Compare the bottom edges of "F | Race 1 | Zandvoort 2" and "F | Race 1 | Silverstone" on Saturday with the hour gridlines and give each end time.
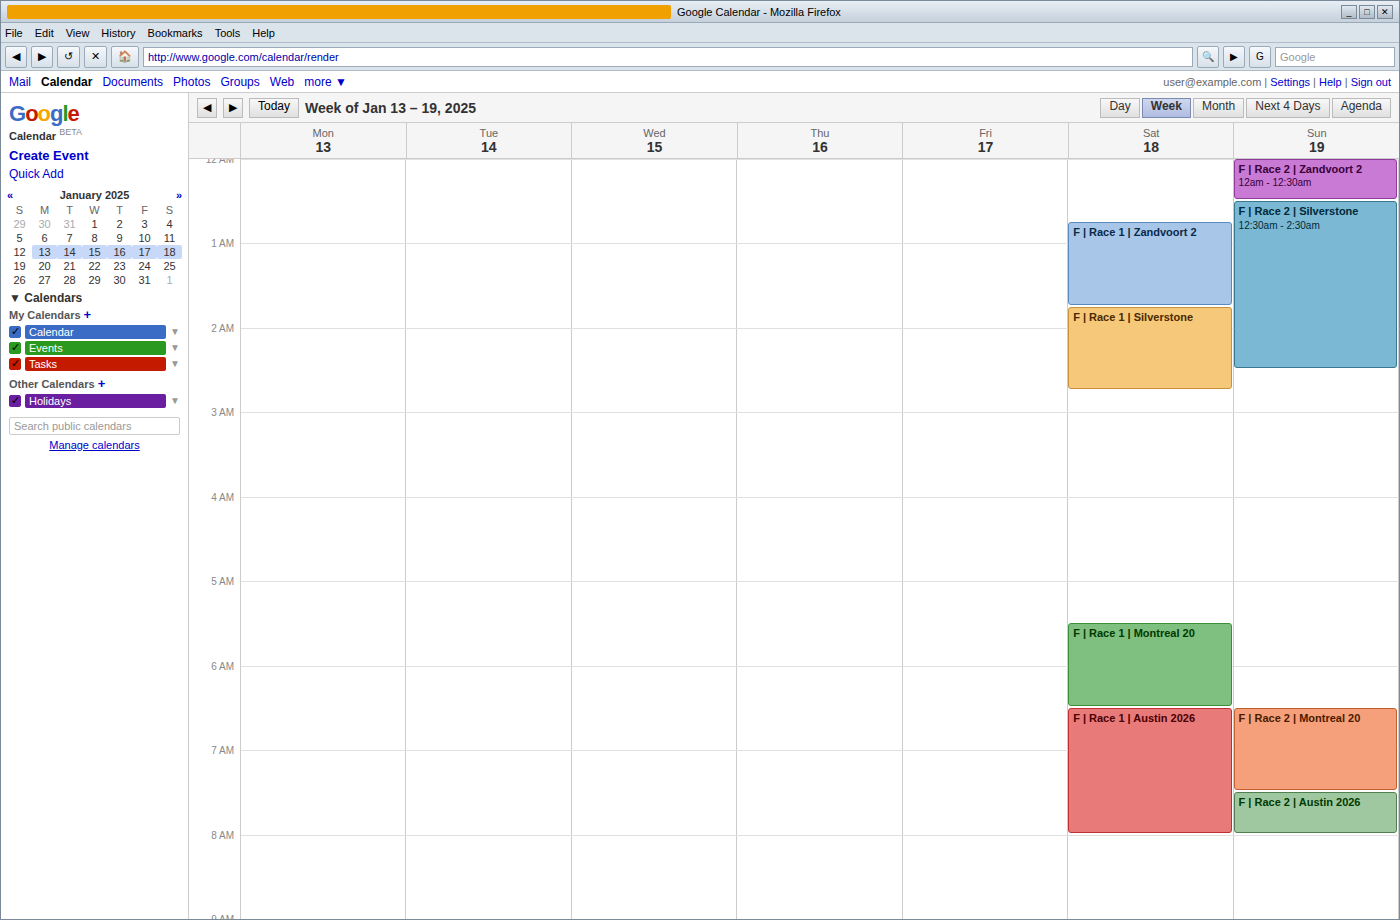
"F | Race 1 | Zandvoort 2": 1:45 AM, neither: three quarters of the way from the 1 AM line to the 2 AM line. "F | Race 1 | Silverstone": 2:45 AM, neither: three quarters of the way from the 2 AM line to the 3 AM line.